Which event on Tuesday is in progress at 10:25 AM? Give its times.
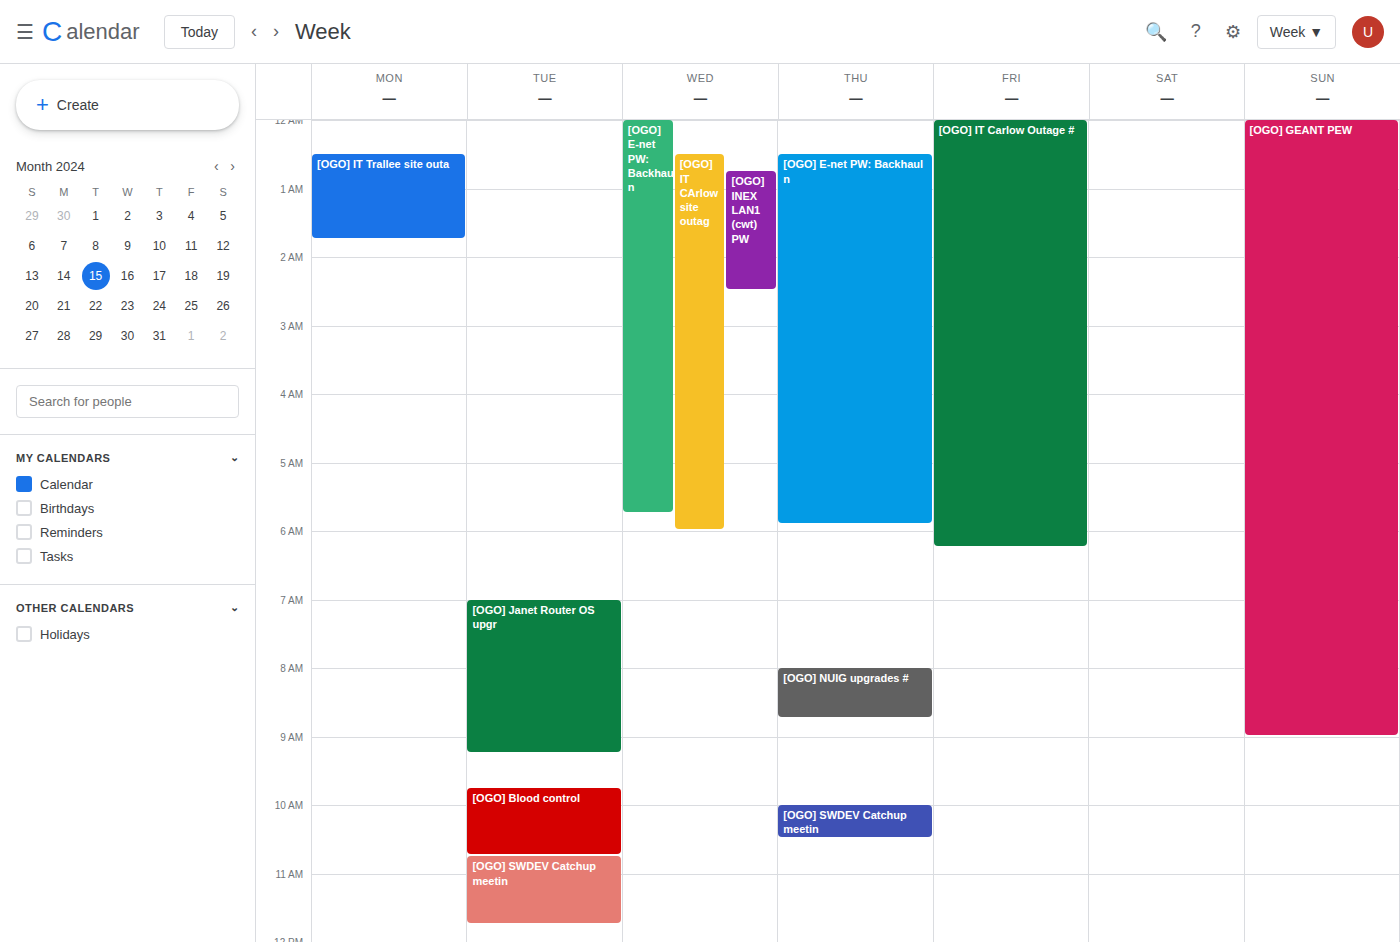
"[OGO] Blood control", 9:45 AM to 10:45 AM